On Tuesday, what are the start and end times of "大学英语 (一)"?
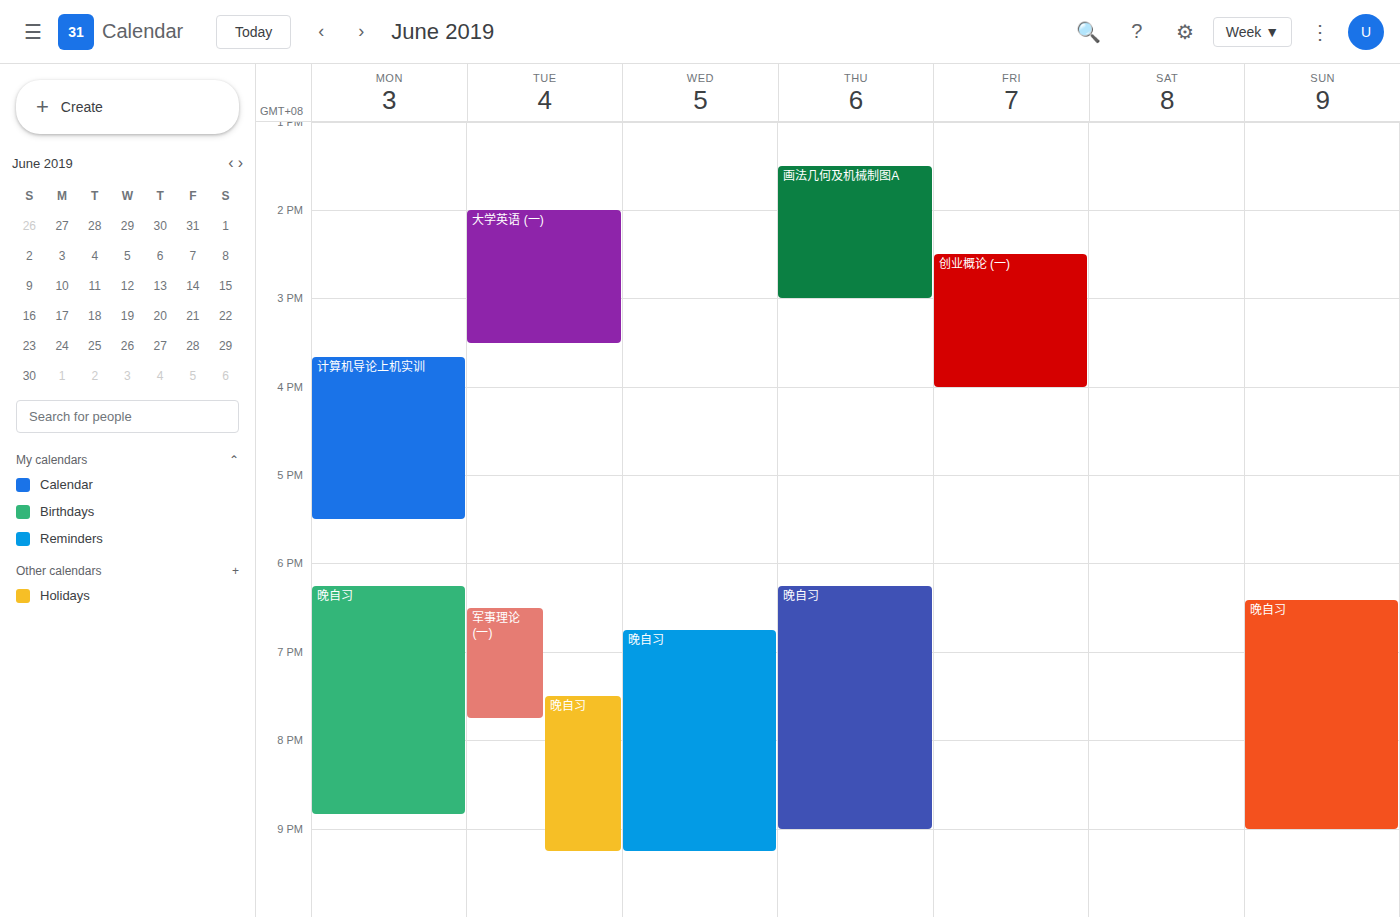
2:00 PM to 3:30 PM